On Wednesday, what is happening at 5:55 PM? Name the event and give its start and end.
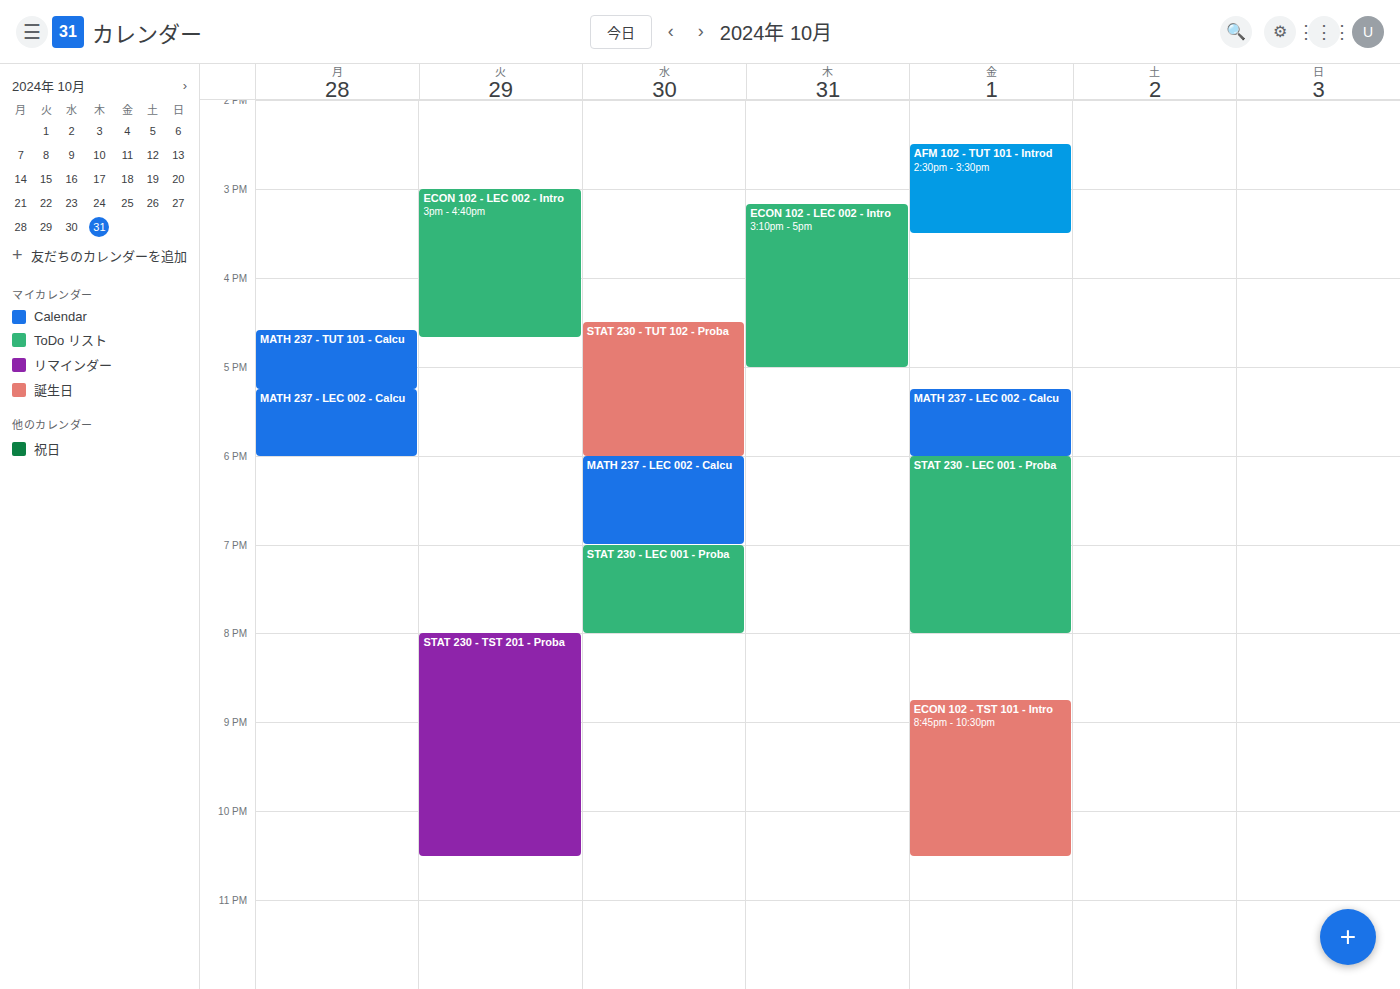
"STAT 230 - TUT 102 - Proba", 4:30 PM to 6:00 PM